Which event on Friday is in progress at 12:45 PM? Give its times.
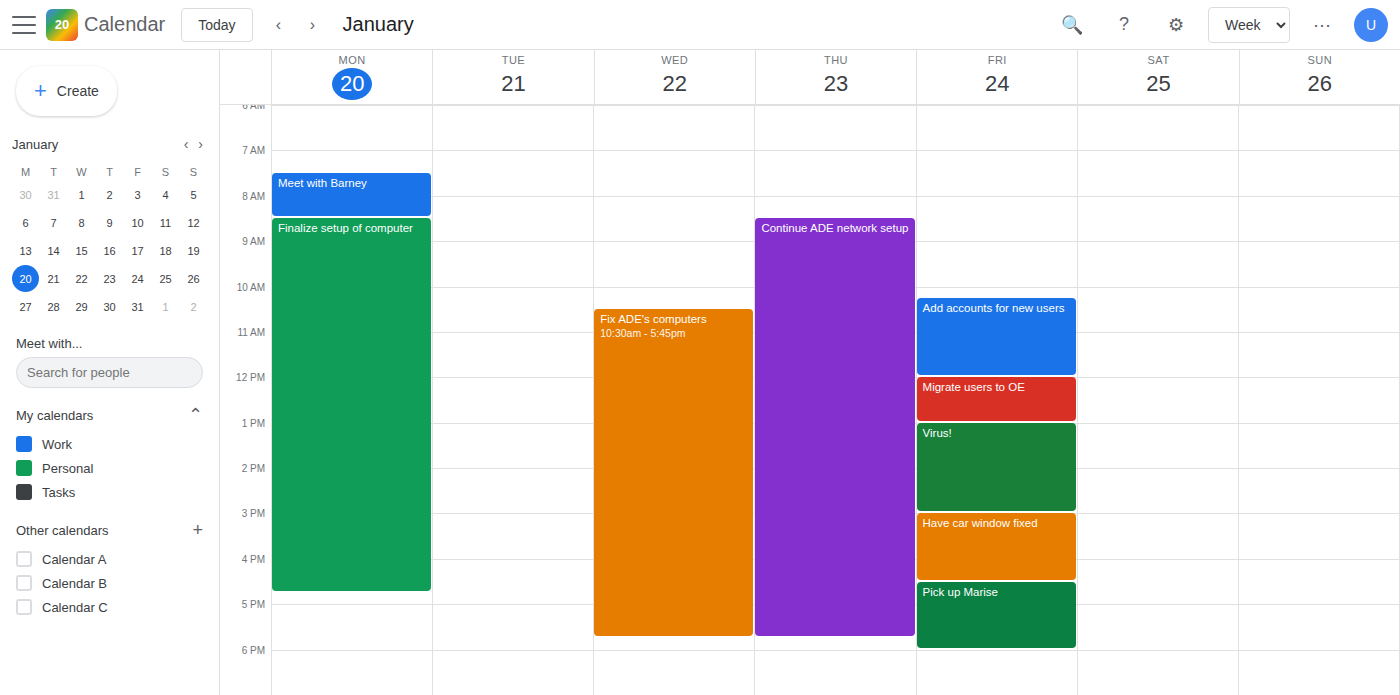
"Migrate users to OE", 12:00 PM to 1:00 PM